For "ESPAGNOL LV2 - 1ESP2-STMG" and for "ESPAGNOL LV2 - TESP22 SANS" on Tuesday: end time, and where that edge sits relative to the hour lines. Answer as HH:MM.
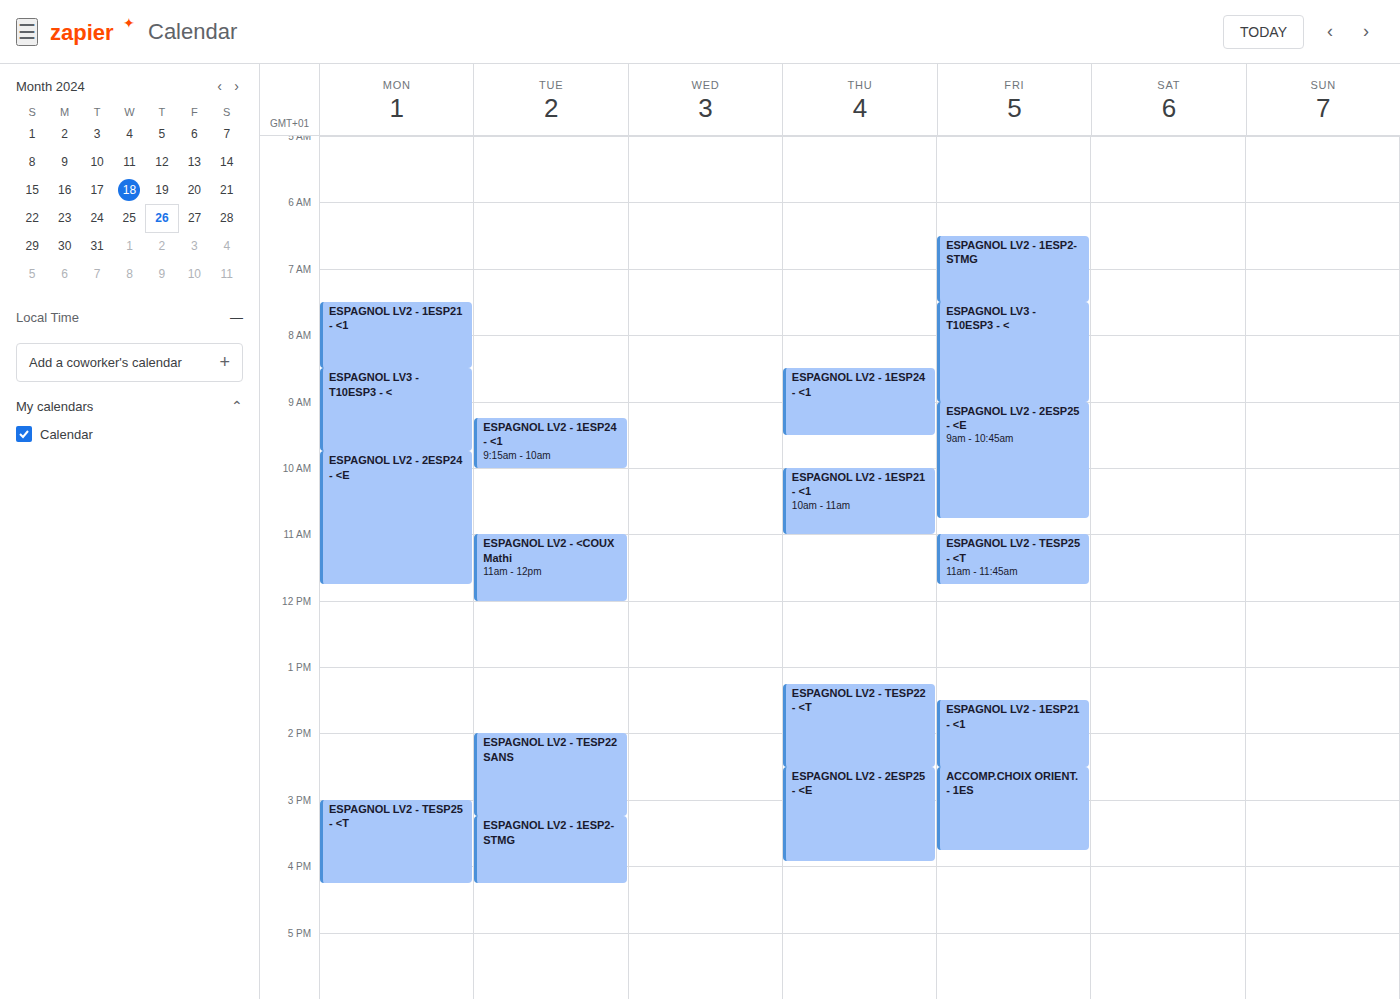
"ESPAGNOL LV2 - 1ESP2-STMG": 16:15, neither: a quarter of the way from the 16:00 line to the 17:00 line. "ESPAGNOL LV2 - TESP22 SANS": 15:15, neither: a quarter of the way from the 15:00 line to the 16:00 line.